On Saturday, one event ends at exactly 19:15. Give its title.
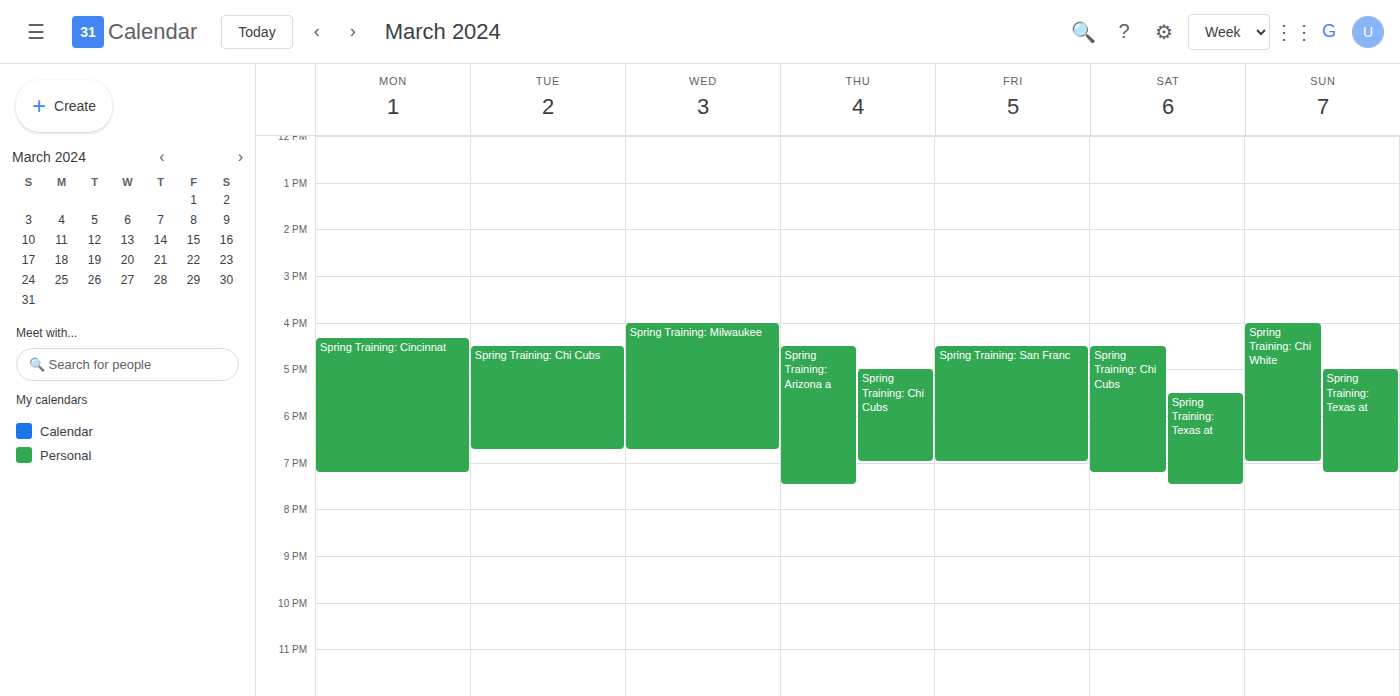
"Spring Training: Chi Cubs"